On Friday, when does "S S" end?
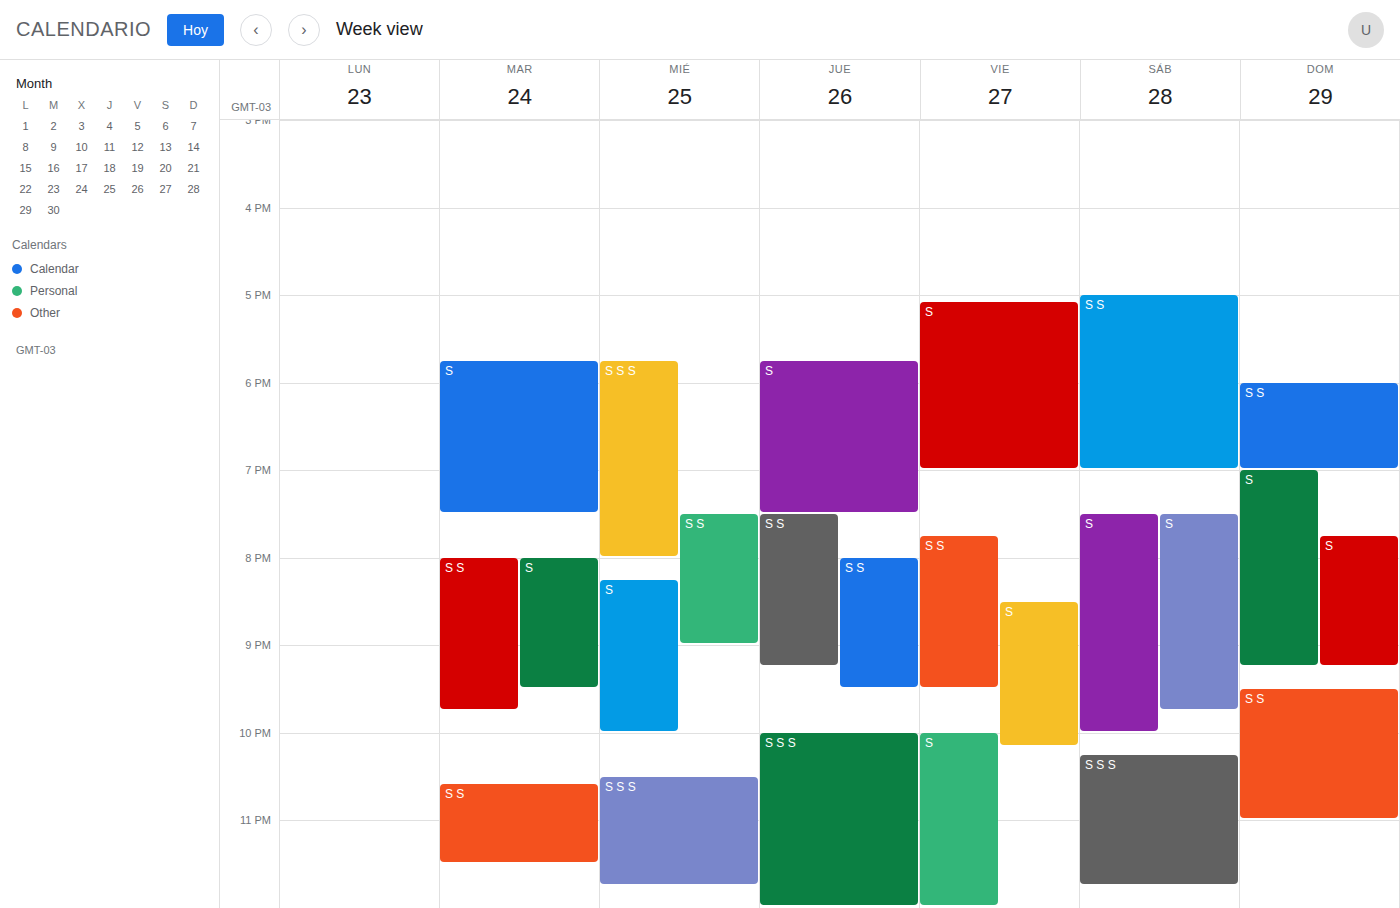
9:30 PM